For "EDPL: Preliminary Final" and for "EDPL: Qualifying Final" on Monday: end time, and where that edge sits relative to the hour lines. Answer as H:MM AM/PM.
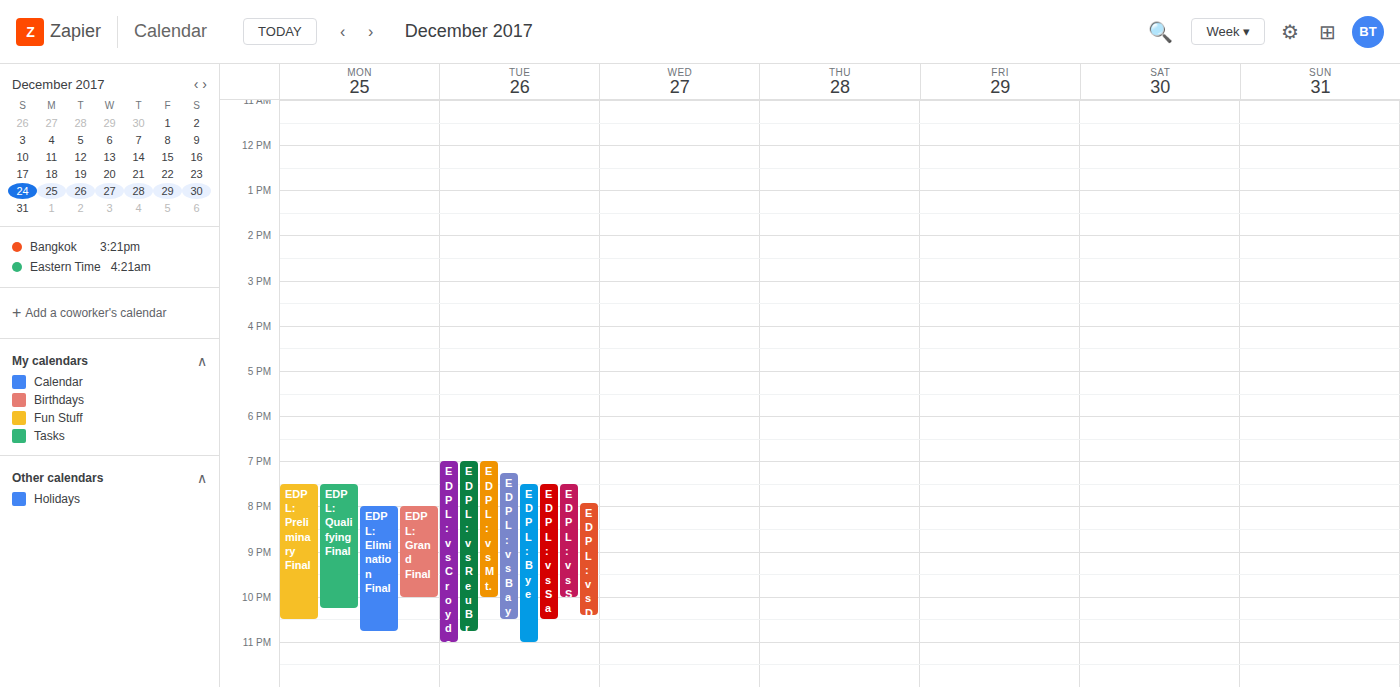
"EDPL: Preliminary Final": 10:30 PM, halfway between the 10 PM and 11 PM lines. "EDPL: Qualifying Final": 10:15 PM, neither: a quarter of the way from the 10 PM line to the 11 PM line.